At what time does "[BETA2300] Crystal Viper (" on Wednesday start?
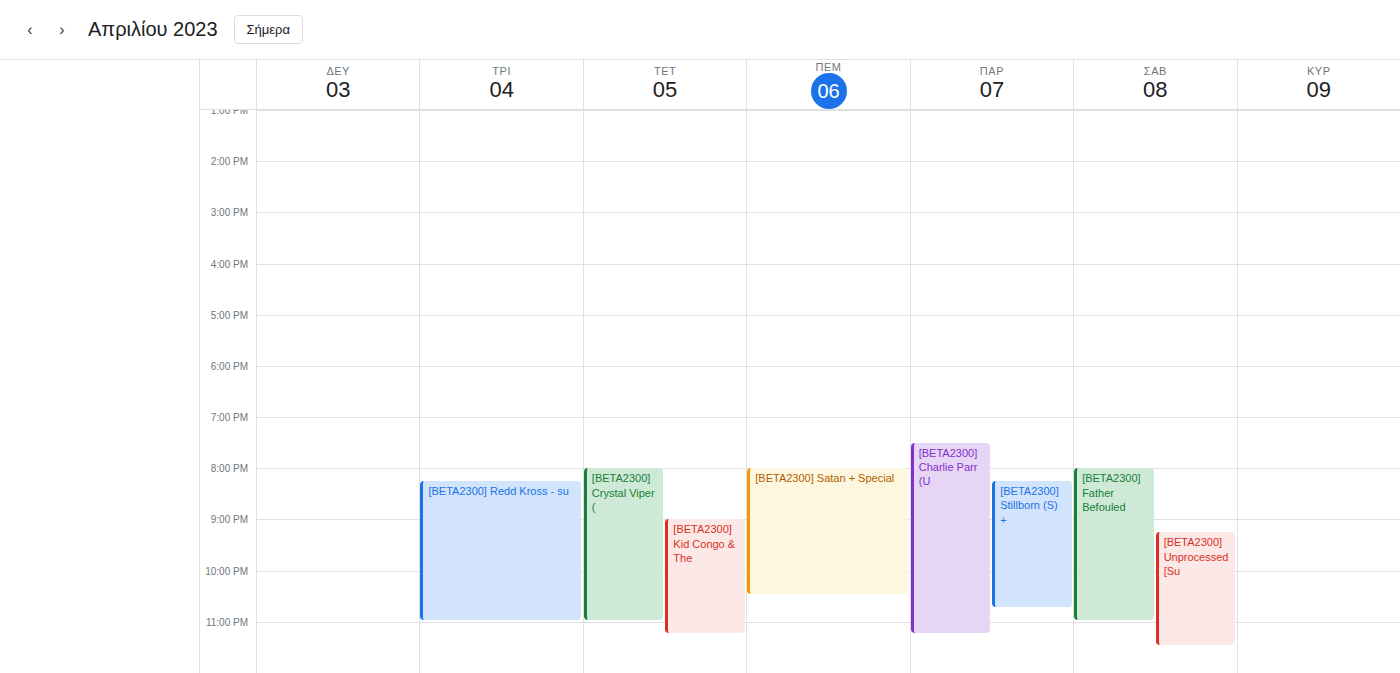
8:00 PM